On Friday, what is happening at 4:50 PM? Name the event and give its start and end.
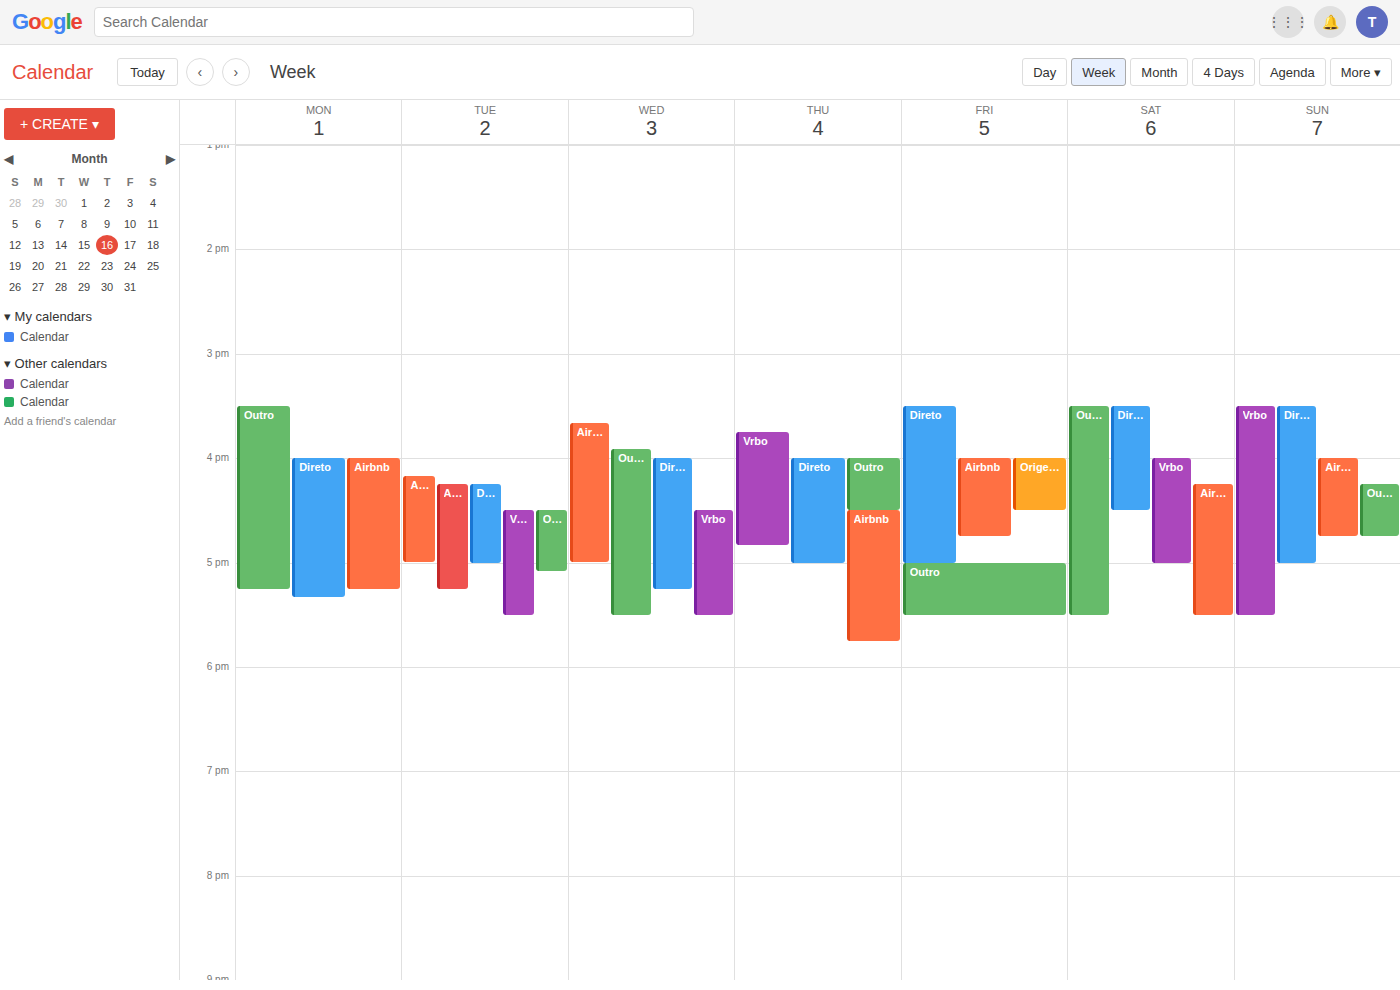
"Direto", 3:30 PM to 5:00 PM